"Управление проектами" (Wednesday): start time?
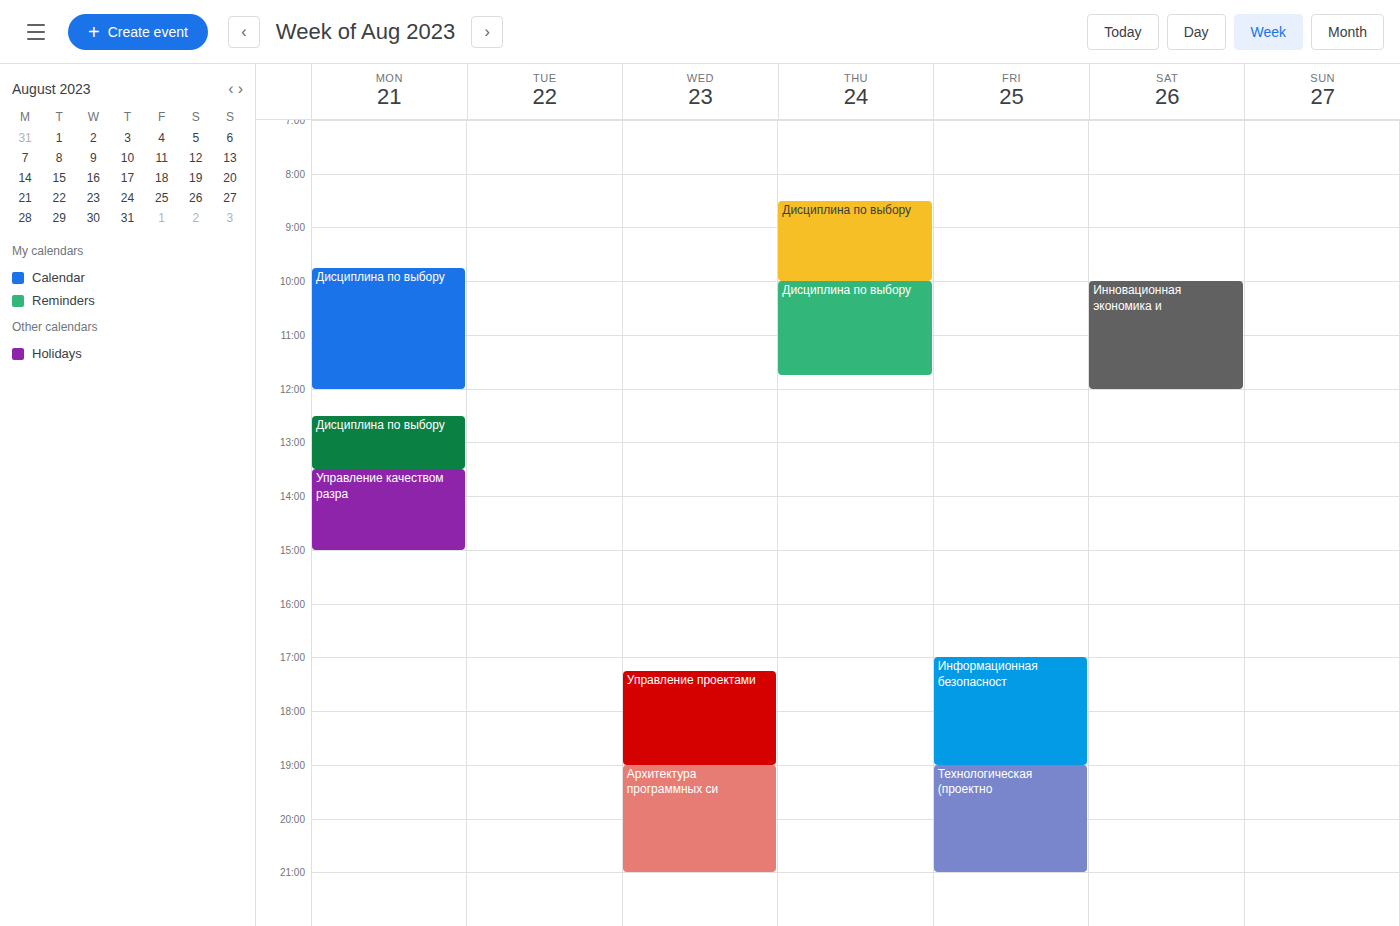
5:15 PM